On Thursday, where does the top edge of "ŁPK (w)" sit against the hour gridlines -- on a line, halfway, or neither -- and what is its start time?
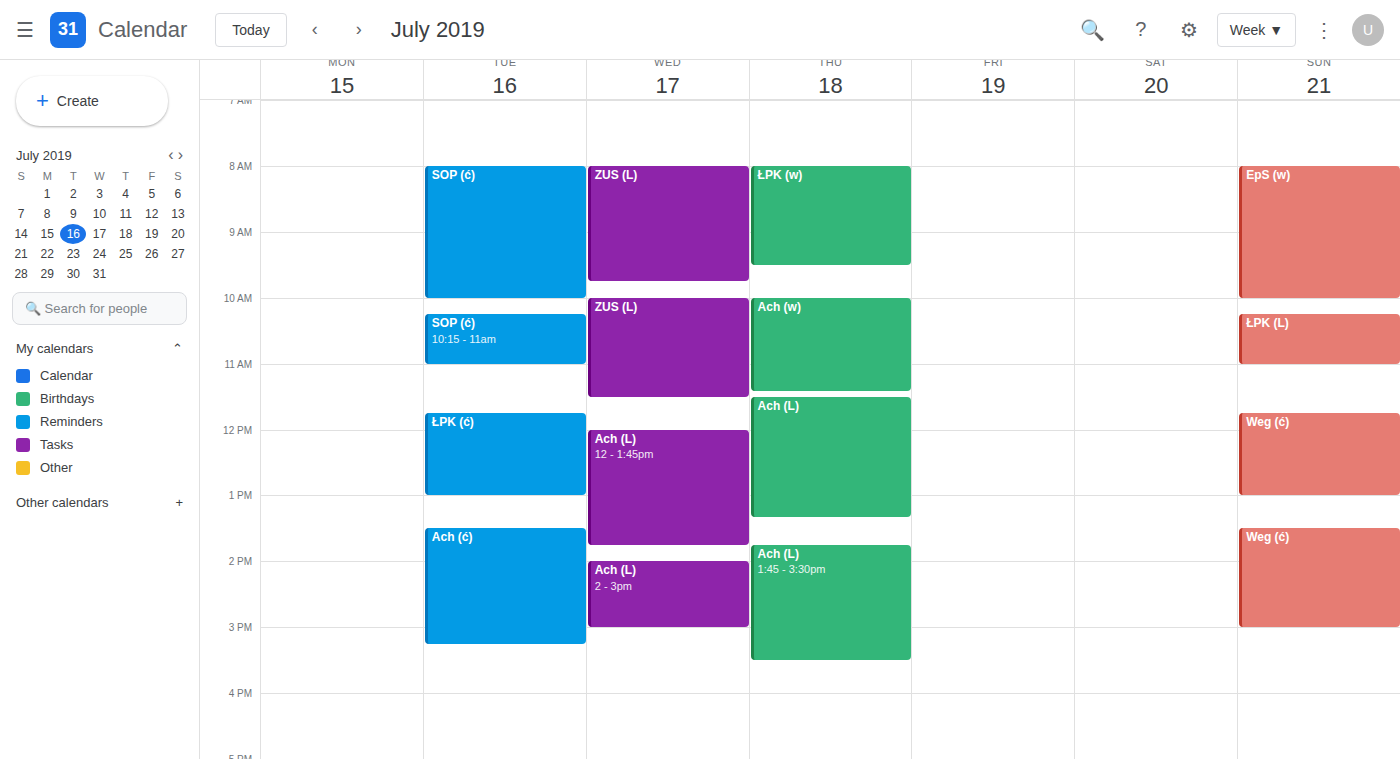
8:00 AM -- exactly on the 8 AM line.